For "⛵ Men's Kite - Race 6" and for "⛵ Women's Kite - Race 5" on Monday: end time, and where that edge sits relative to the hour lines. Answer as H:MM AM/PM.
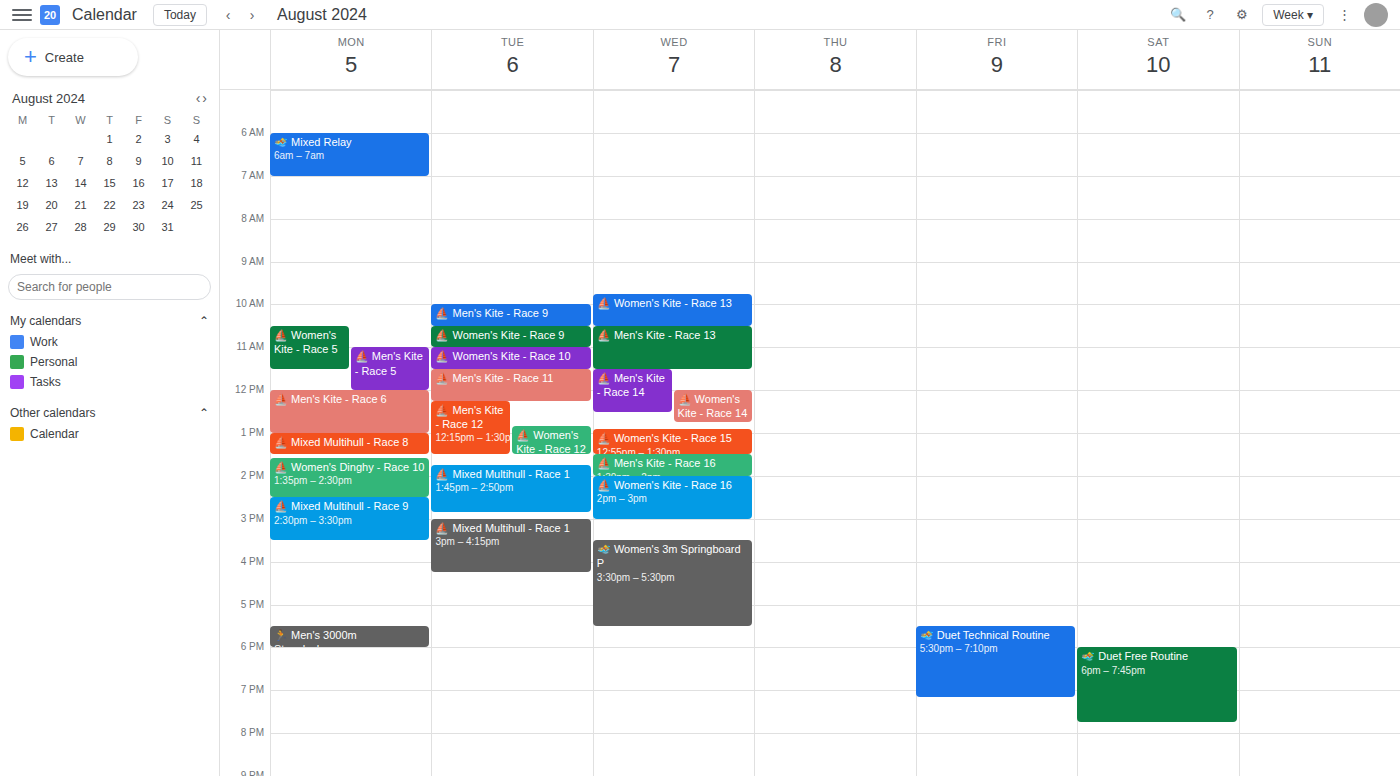
"⛵ Men's Kite - Race 6": 1:00 PM, exactly on the 1 PM line. "⛵ Women's Kite - Race 5": 11:30 AM, halfway between the 11 AM and 12 PM lines.